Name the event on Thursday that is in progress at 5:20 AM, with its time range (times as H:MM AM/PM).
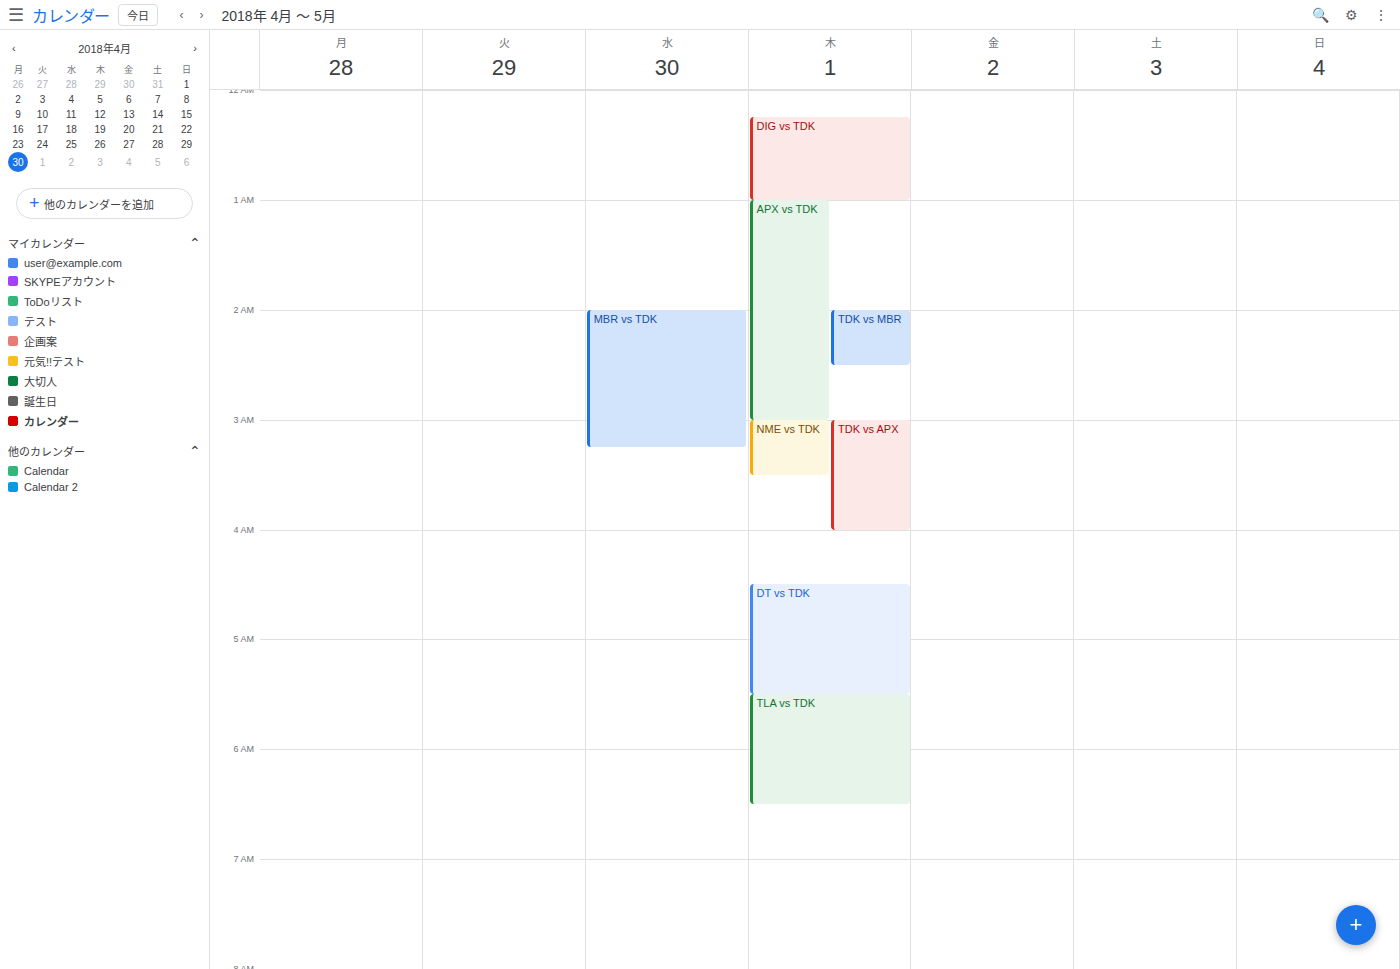
"DT vs TDK", 4:30 AM to 5:30 AM